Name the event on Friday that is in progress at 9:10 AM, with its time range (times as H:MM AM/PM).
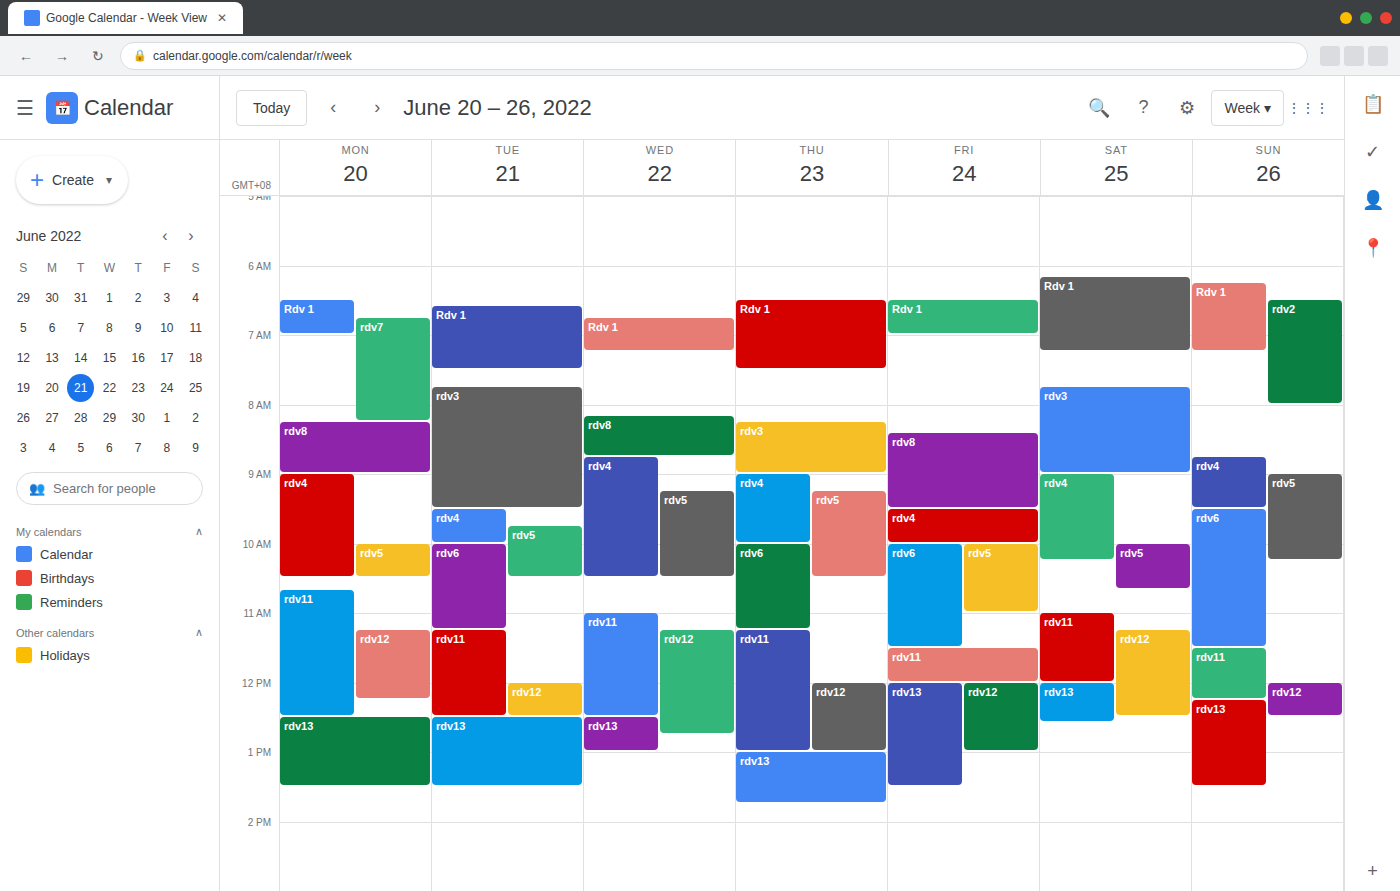
"rdv8", 8:25 AM to 9:30 AM